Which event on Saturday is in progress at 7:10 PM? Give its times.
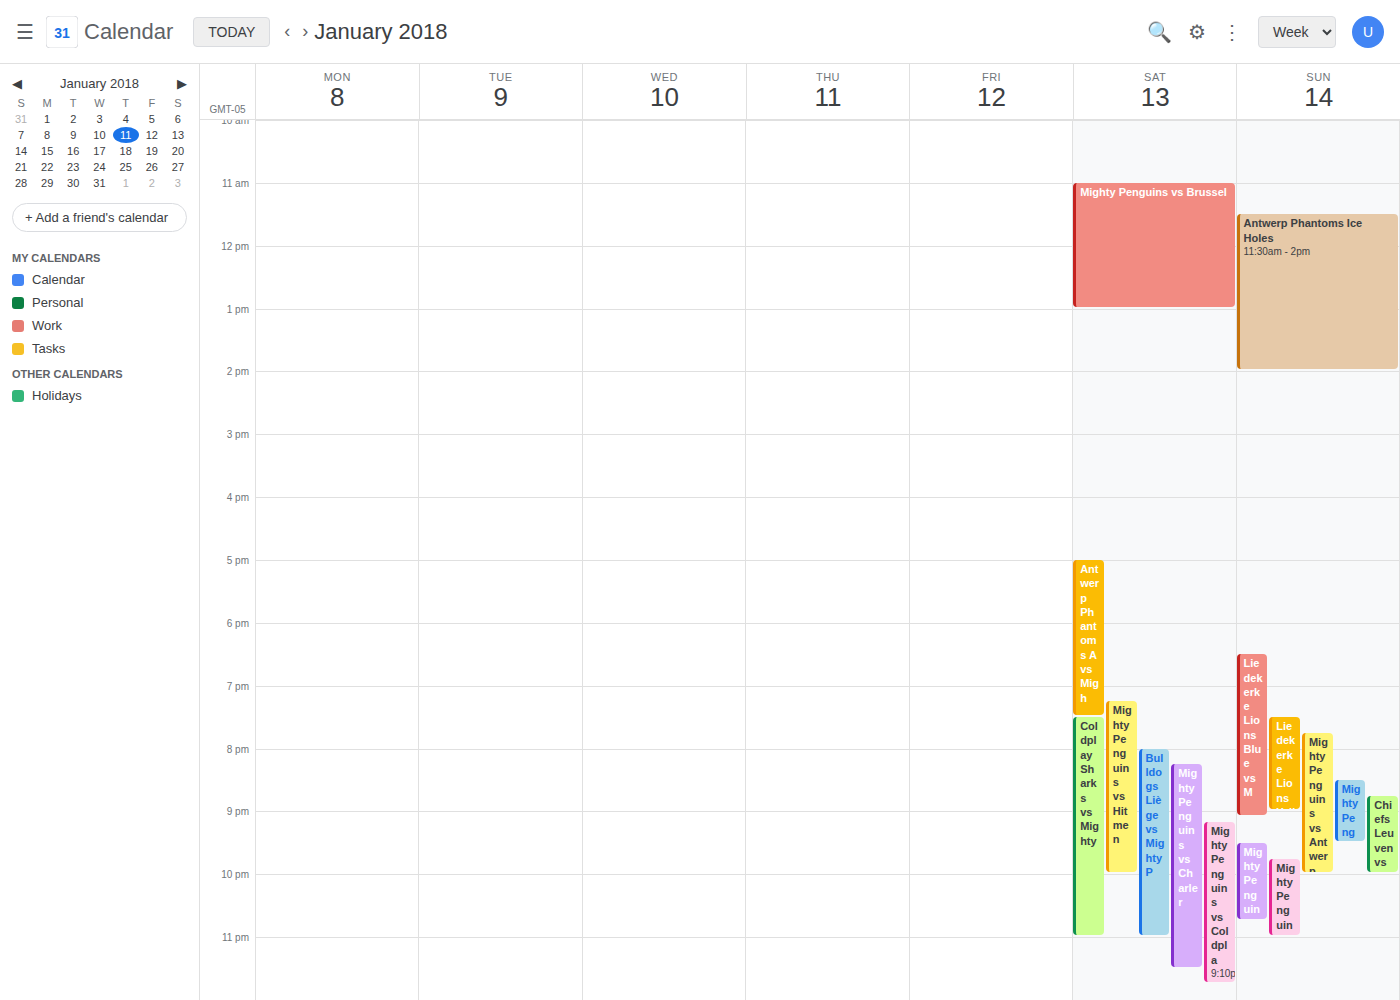
"Antwerp Phantoms A vs Migh", 5:00 PM to 7:30 PM